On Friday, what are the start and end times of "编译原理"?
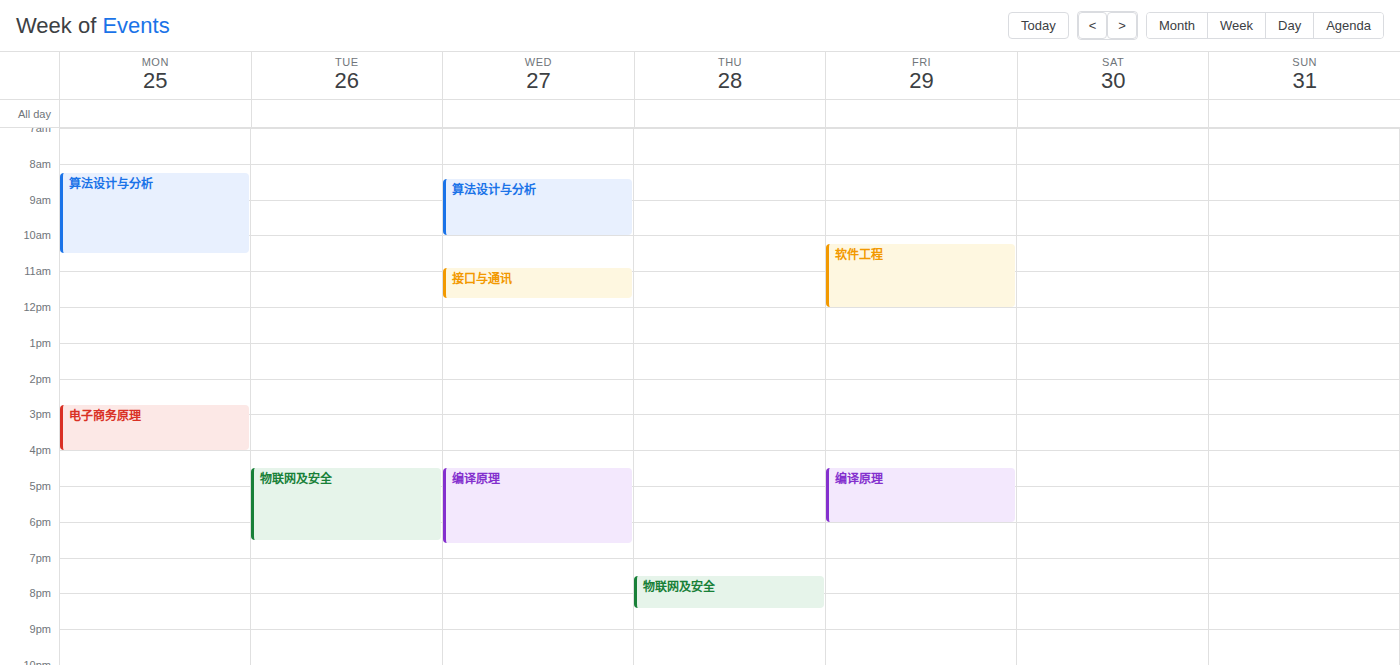
4:30 PM to 6:00 PM